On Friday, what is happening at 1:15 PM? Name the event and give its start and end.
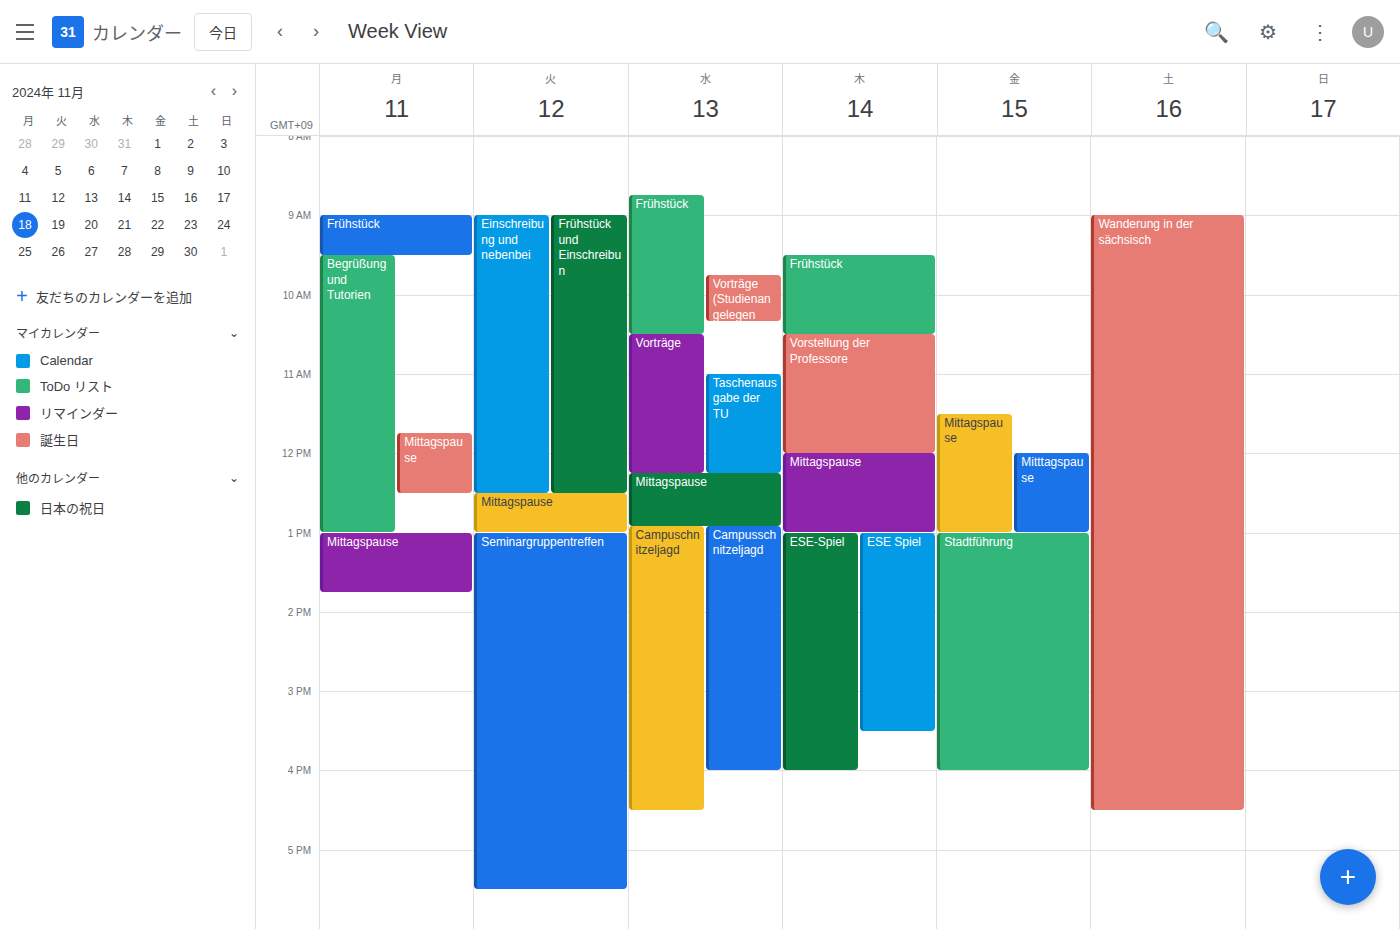
"Stadtführung", 1:00 PM to 4:00 PM